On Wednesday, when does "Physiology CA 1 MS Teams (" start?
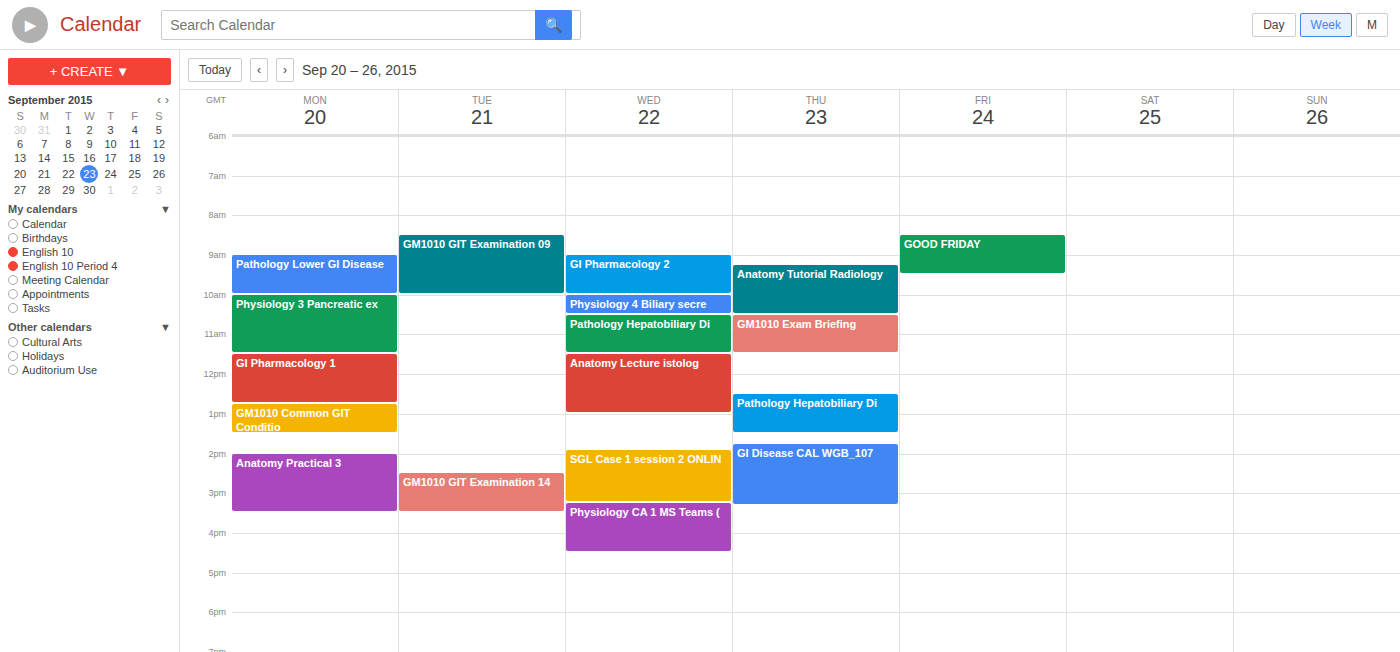
3:15 PM